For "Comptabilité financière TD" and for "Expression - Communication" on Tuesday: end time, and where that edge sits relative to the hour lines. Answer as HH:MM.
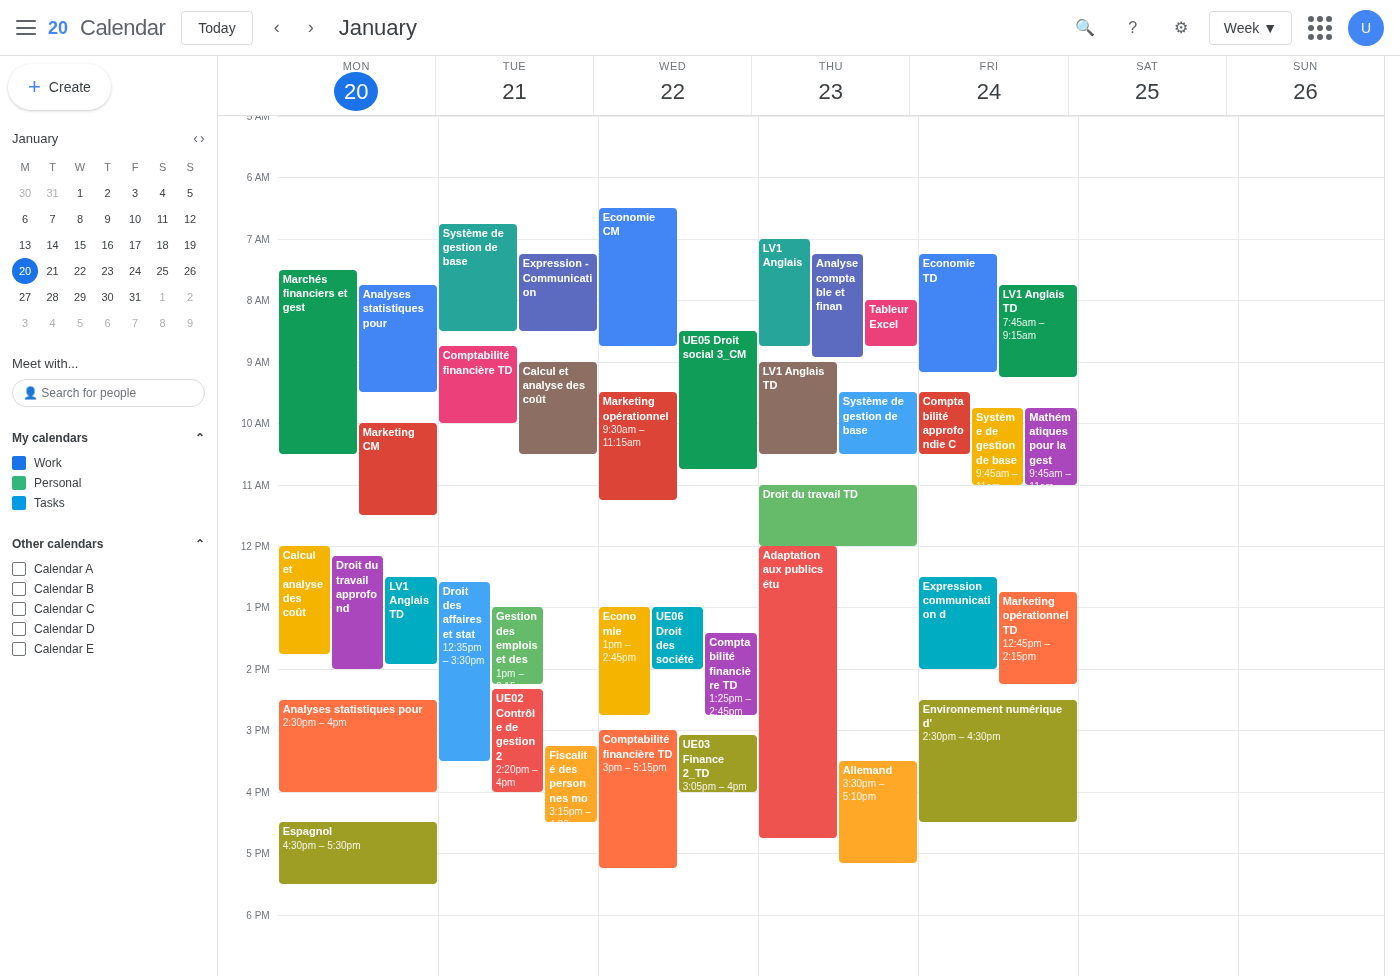
"Comptabilité financière TD": 10:00, exactly on the 10:00 line. "Expression - Communication": 08:30, halfway between the 08:00 and 09:00 lines.